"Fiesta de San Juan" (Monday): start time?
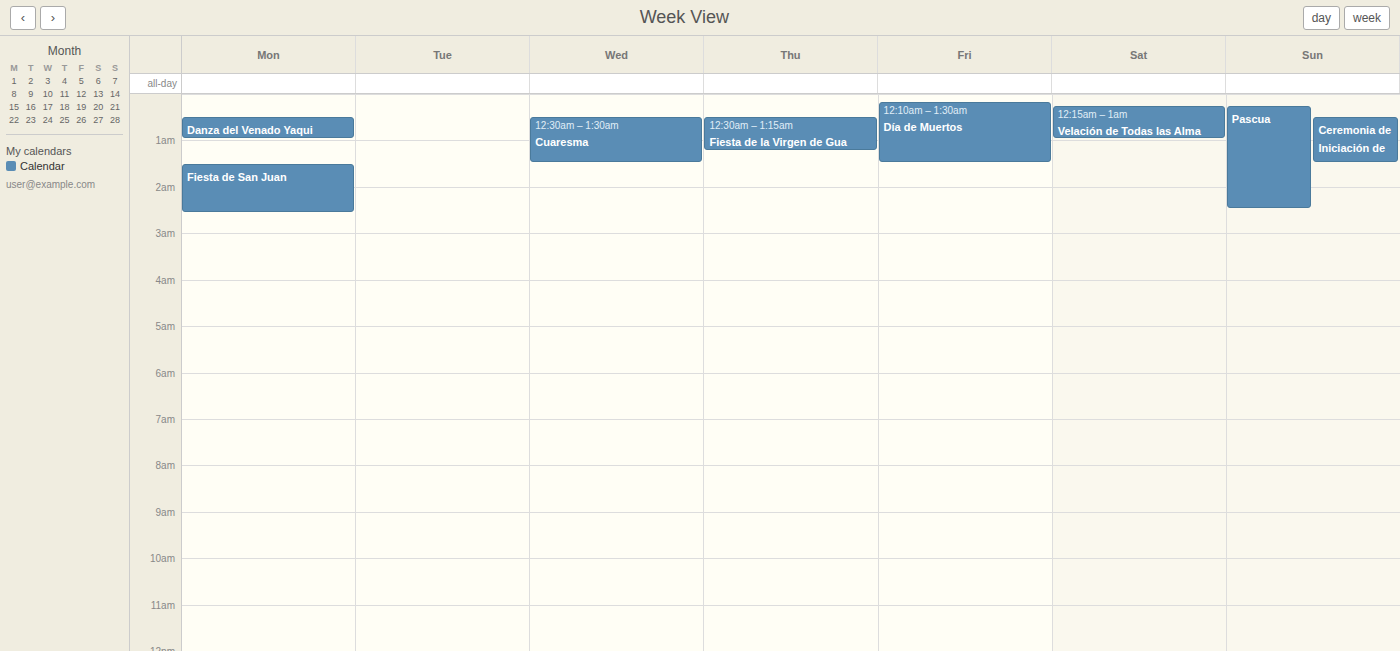
01:30